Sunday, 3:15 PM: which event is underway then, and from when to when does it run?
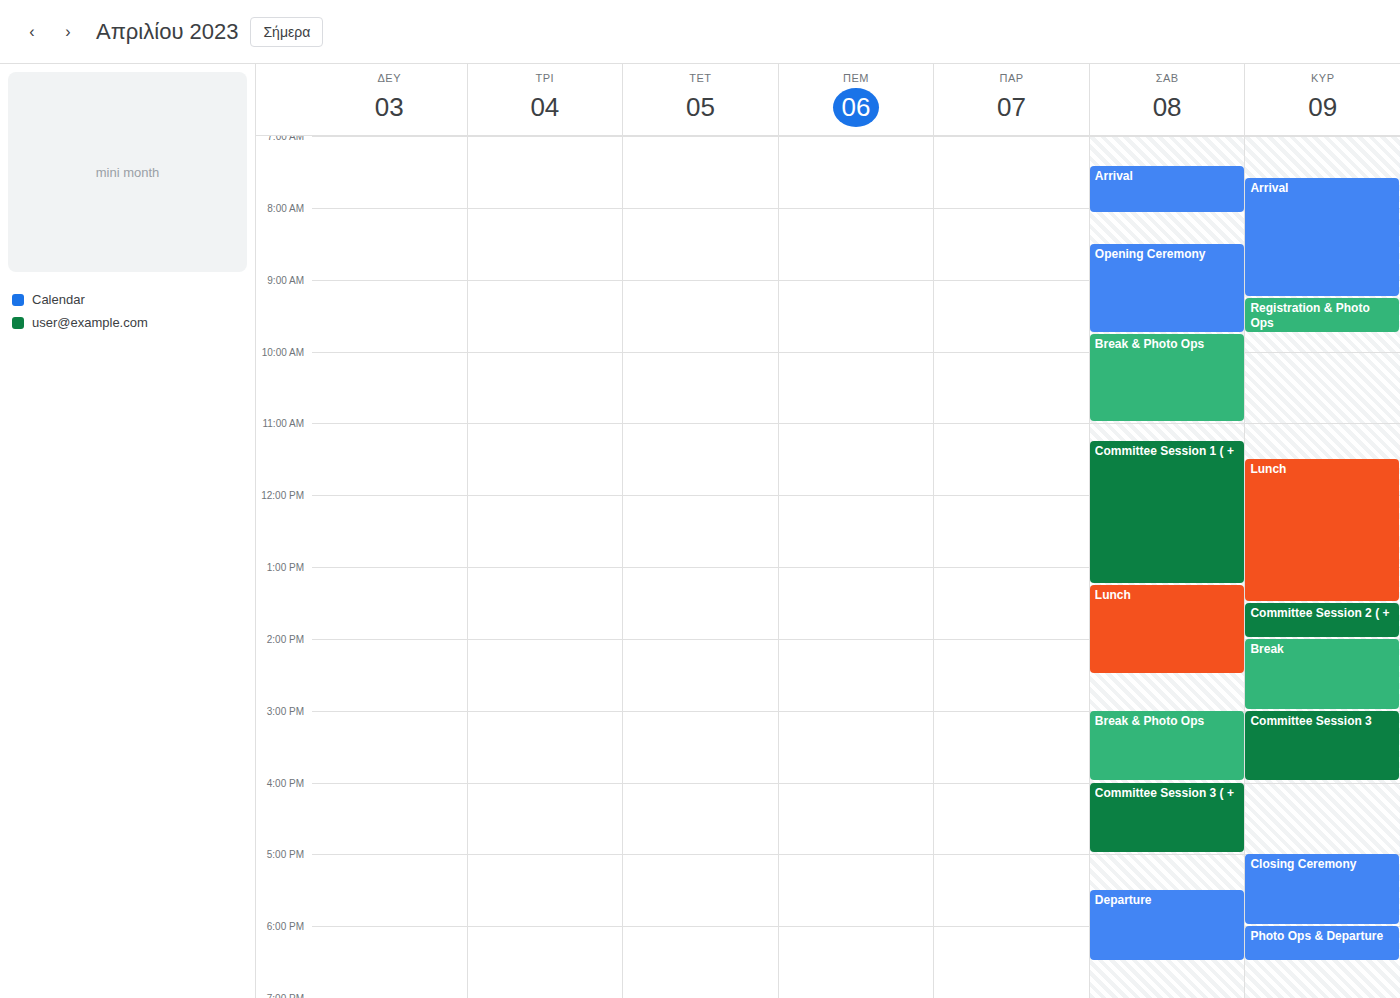
"Committee Session 3", 3:00 PM to 4:00 PM